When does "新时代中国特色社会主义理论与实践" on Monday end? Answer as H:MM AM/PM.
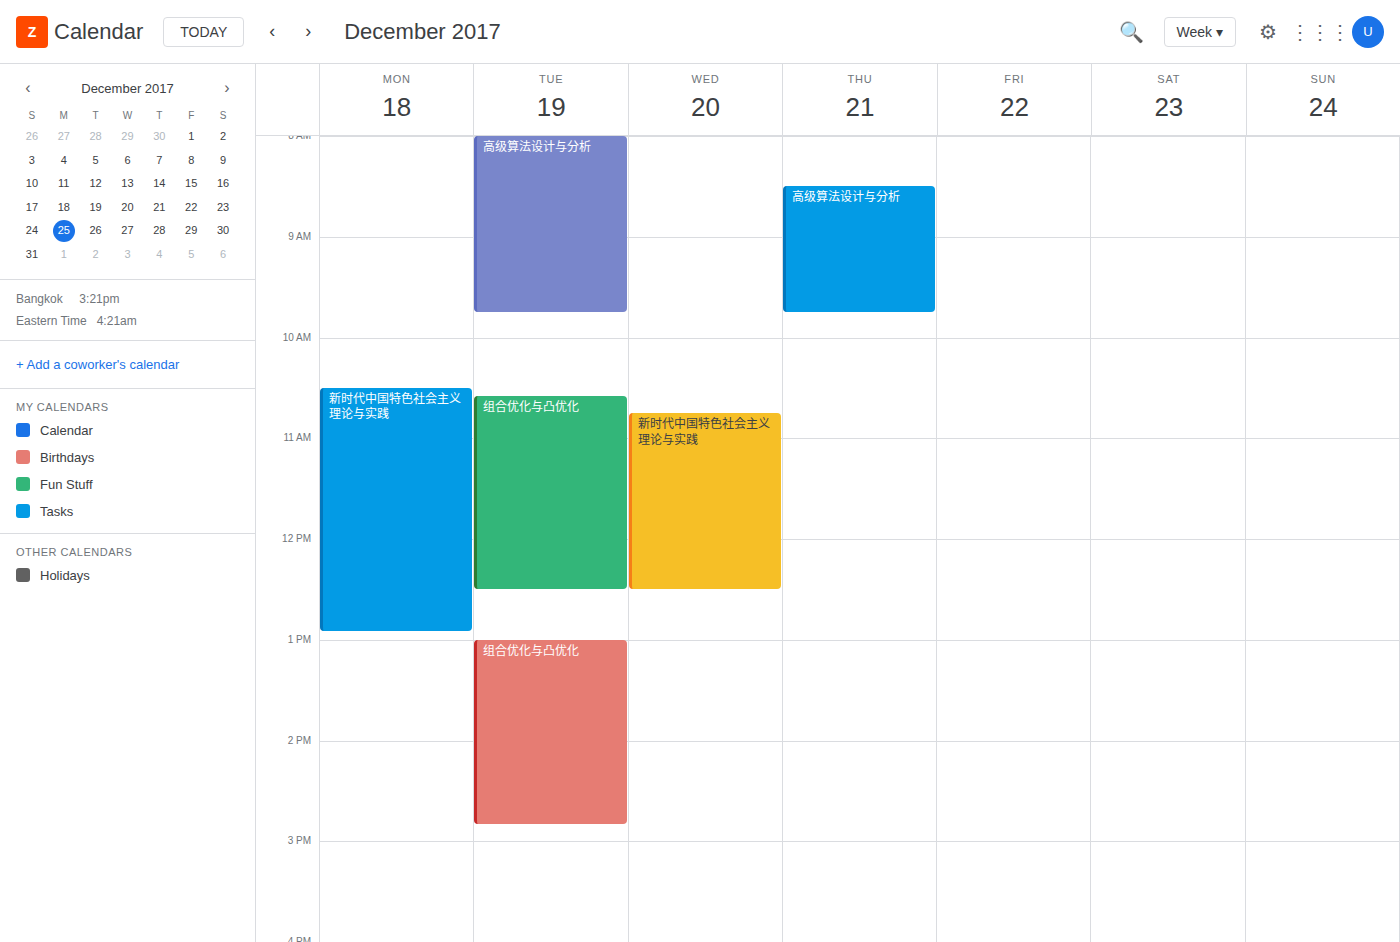
12:55 PM